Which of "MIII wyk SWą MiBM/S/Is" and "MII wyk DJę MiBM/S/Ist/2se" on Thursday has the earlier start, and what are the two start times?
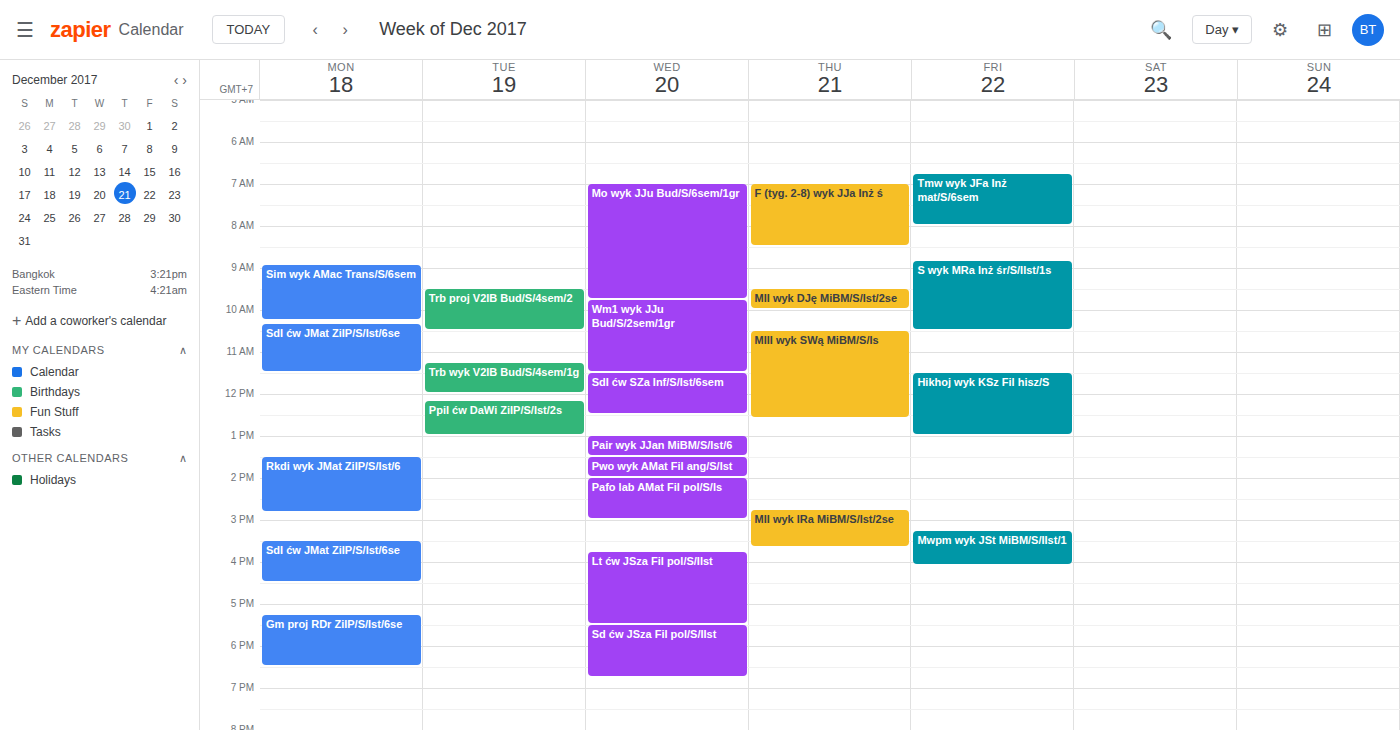
"MII wyk DJę MiBM/S/Ist/2se" 09:30; "MIII wyk SWą MiBM/S/Is" 10:30.